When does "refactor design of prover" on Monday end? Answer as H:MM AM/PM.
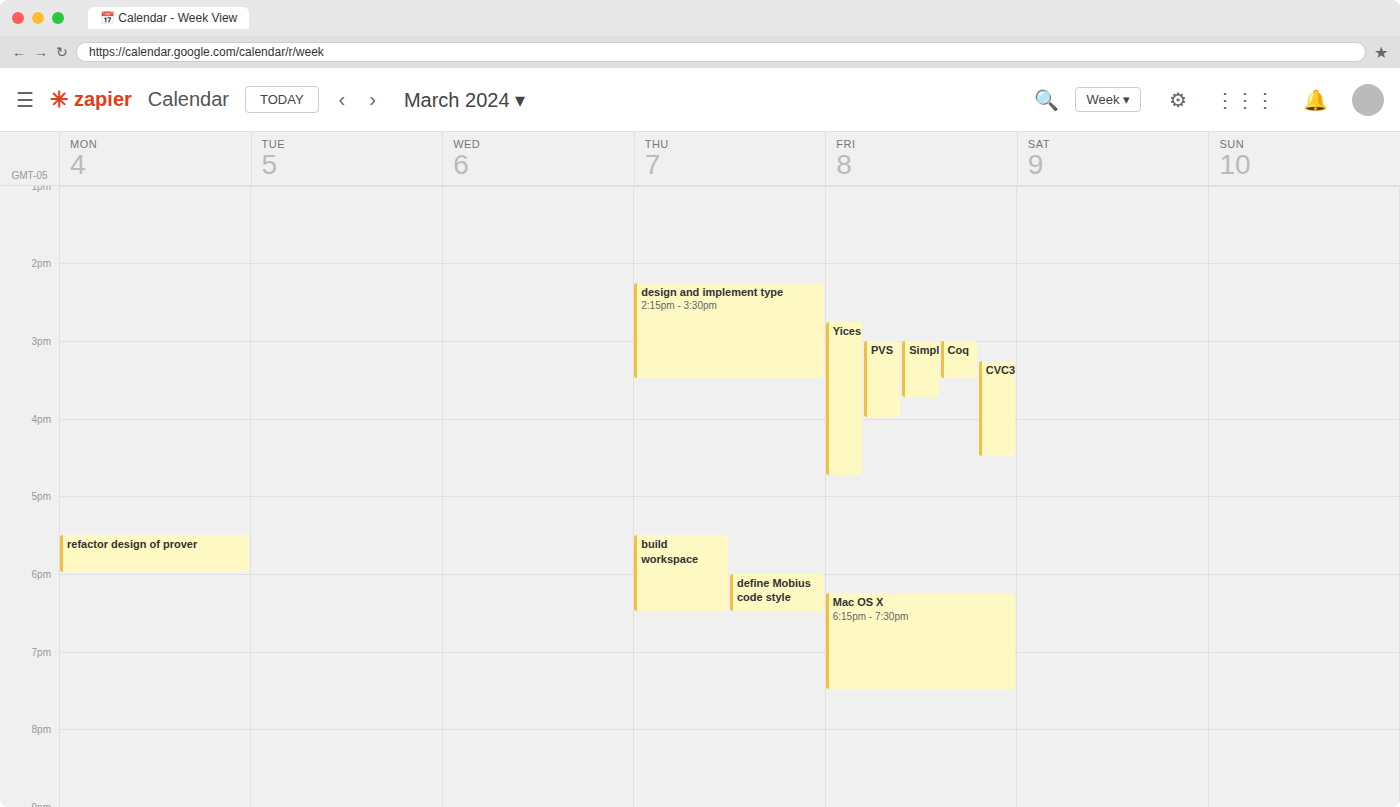
6:00 PM